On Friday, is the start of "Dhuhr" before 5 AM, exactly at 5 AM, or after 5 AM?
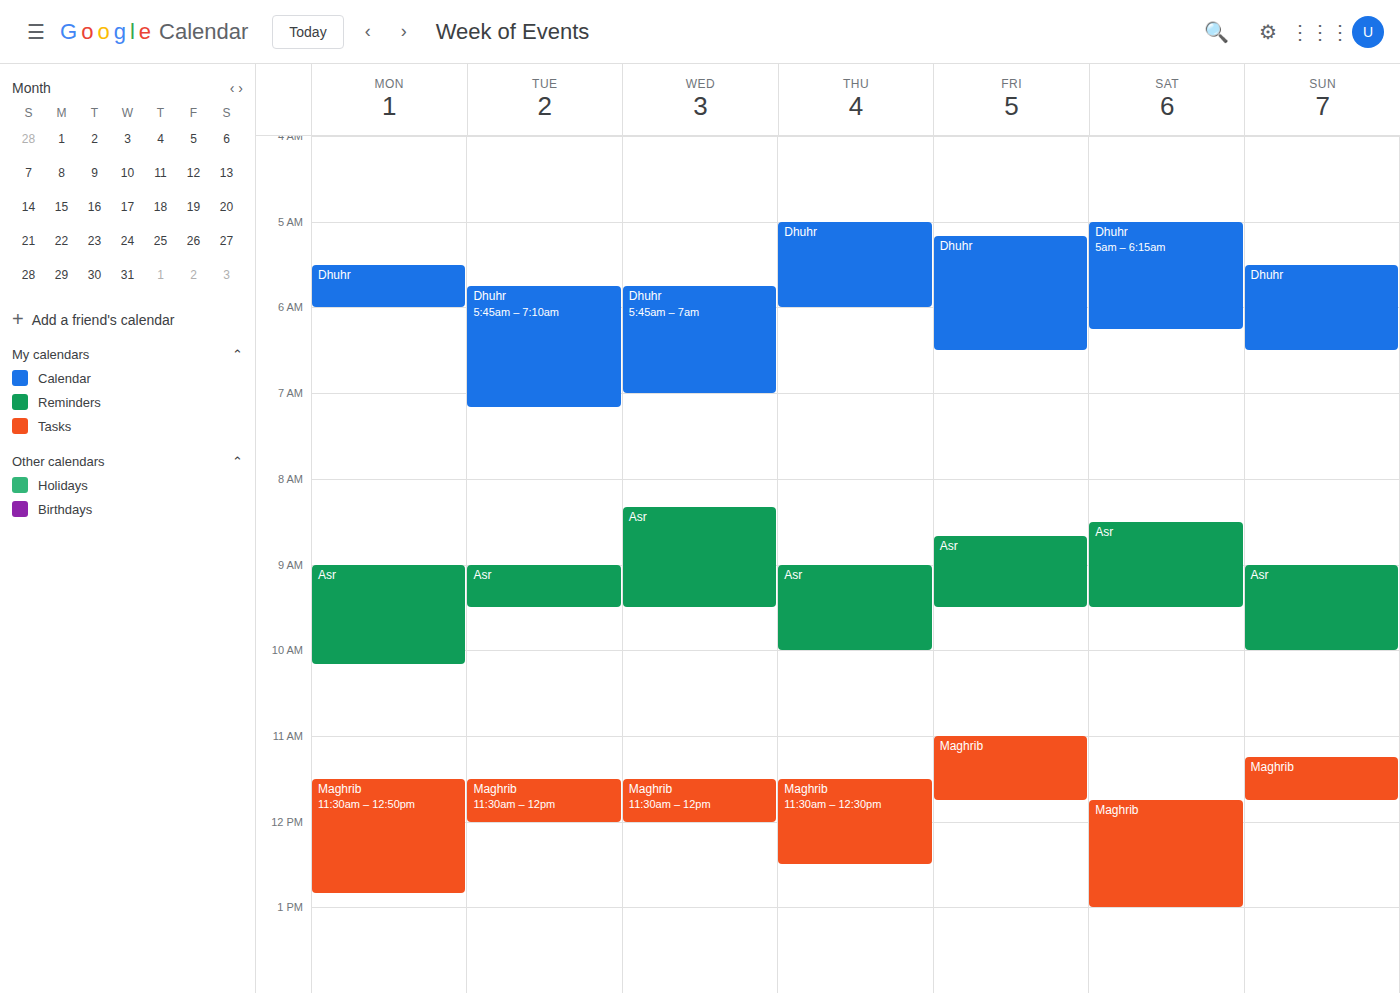
5:10 AM -- after 5 AM, 10 minutes below the 5 AM line.